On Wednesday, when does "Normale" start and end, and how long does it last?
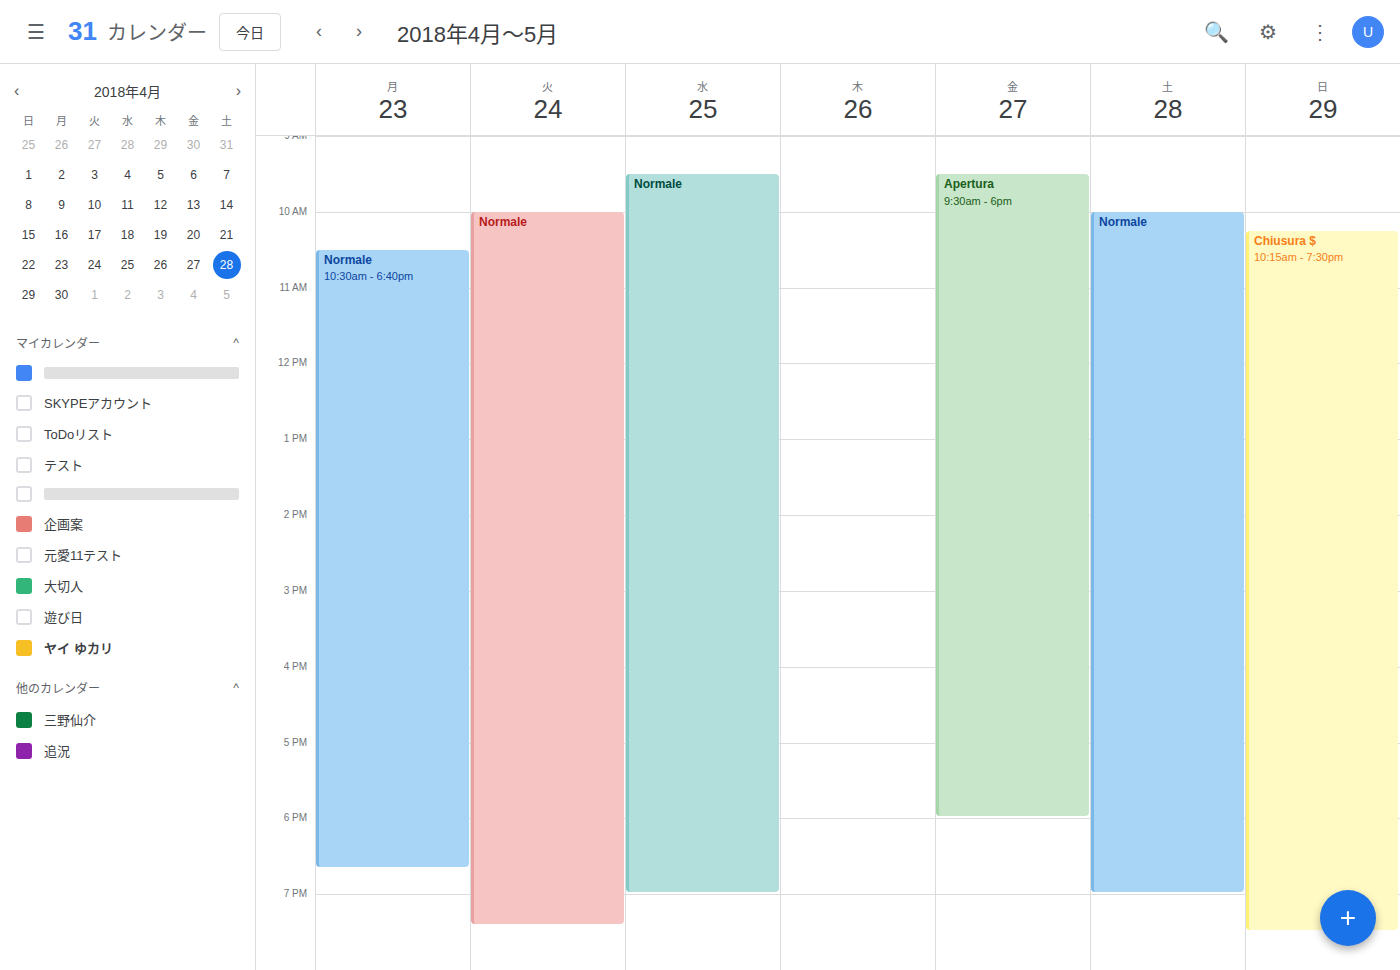
09:30 to 19:00, 9 hours 30 minutes